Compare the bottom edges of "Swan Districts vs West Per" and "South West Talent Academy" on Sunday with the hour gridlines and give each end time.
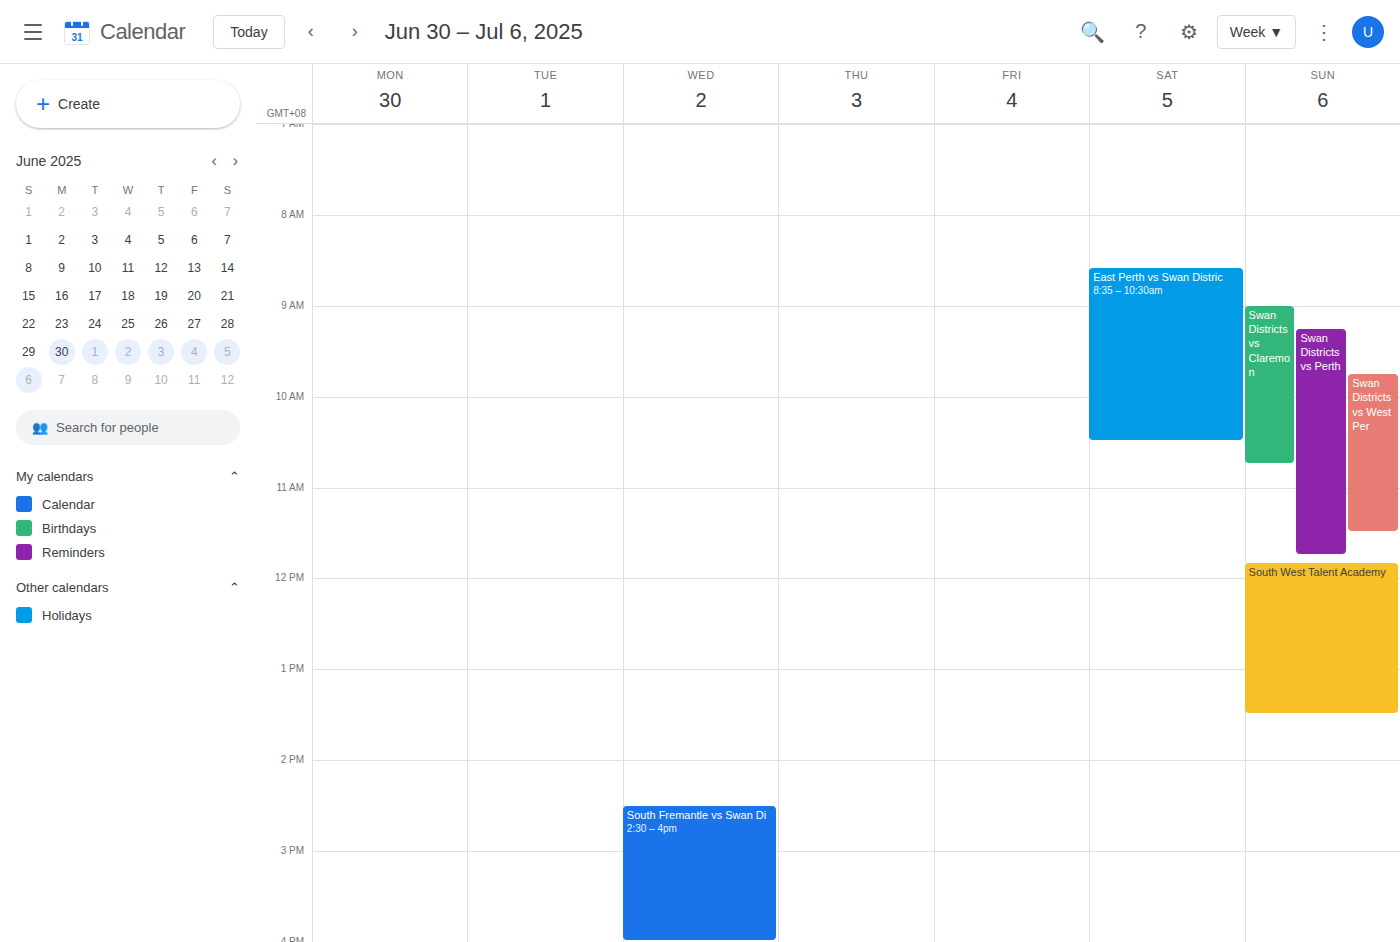
"Swan Districts vs West Per": 11:30 AM, halfway between the 11 AM and 12 PM lines. "South West Talent Academy": 1:30 PM, halfway between the 1 PM and 2 PM lines.